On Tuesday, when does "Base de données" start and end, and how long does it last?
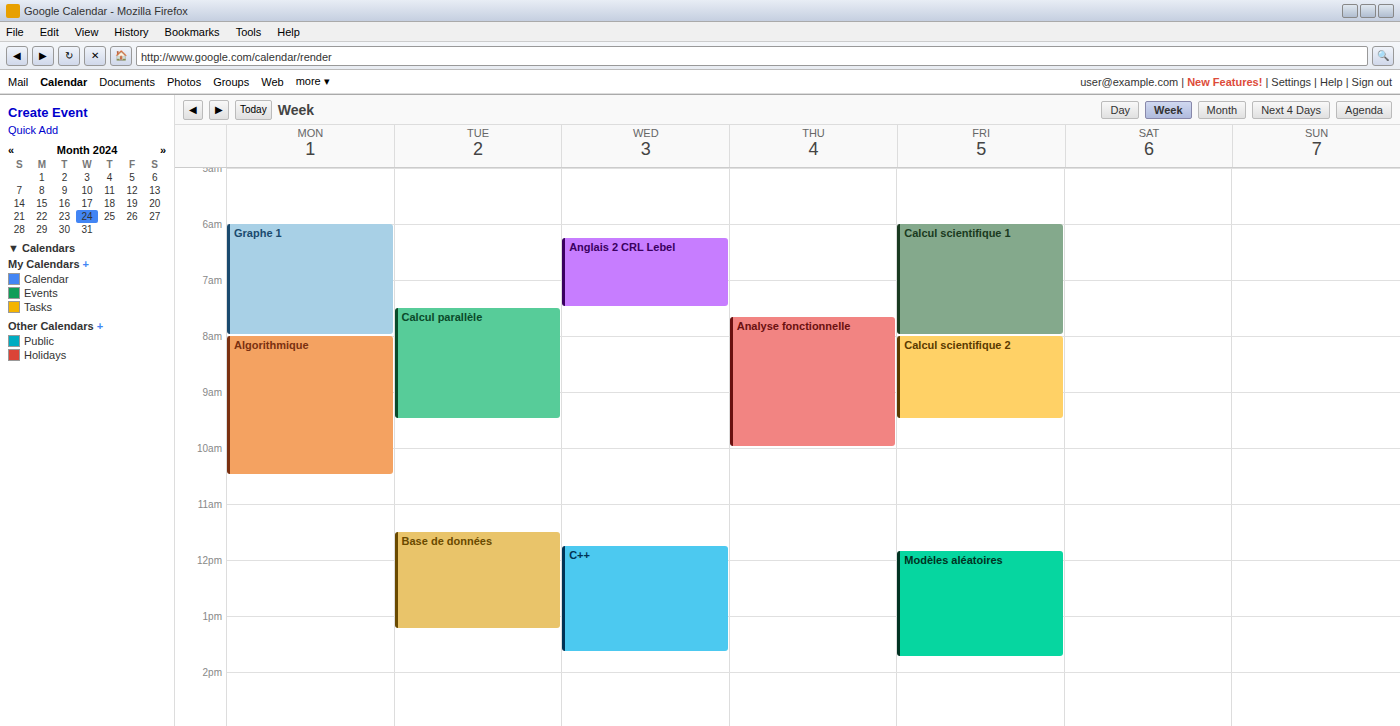
11:30 AM to 1:15 PM, 1 hour 45 minutes